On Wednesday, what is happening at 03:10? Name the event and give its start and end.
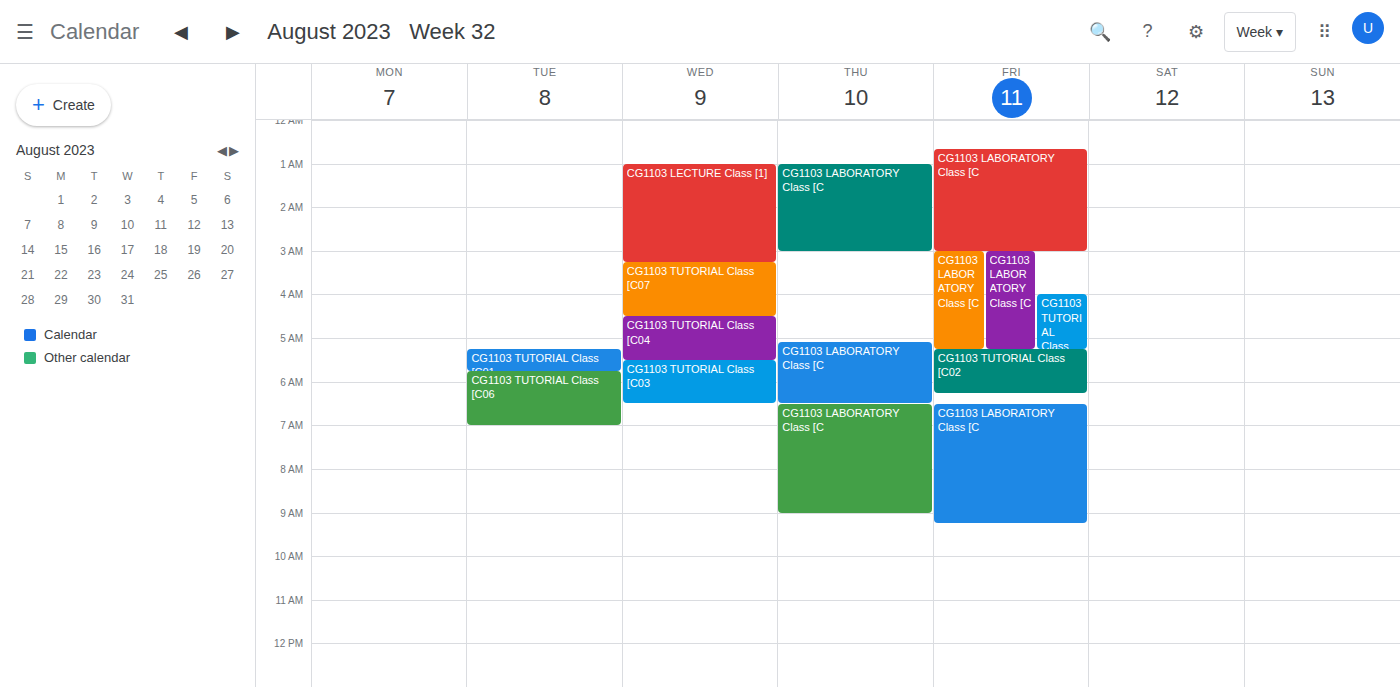
"CG1103 LECTURE Class [1]", 01:00 to 03:15